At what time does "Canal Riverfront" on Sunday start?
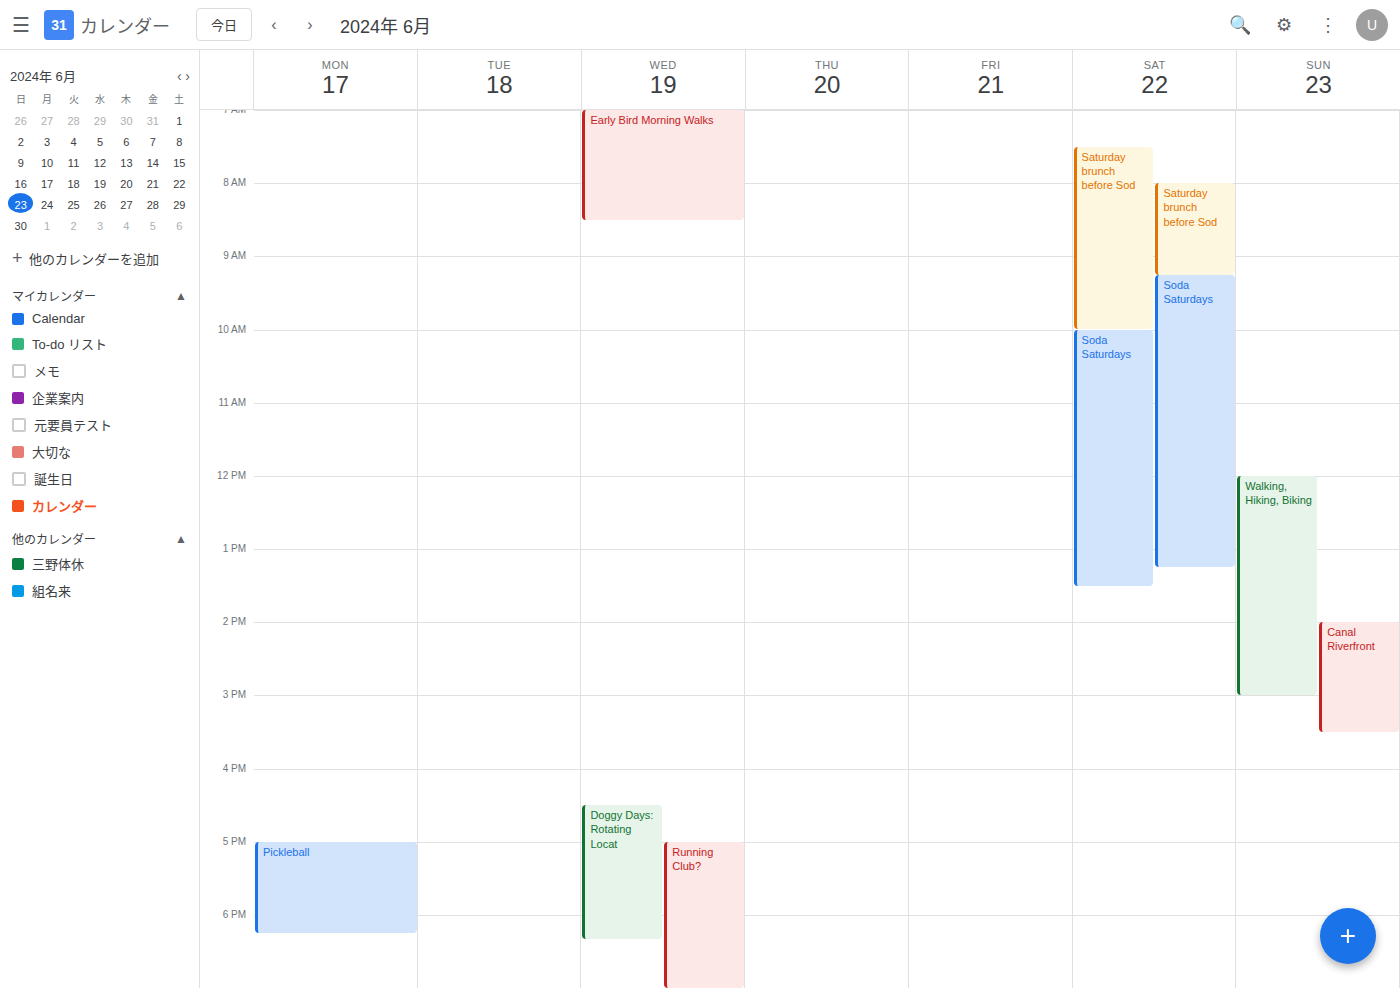
2:00 PM